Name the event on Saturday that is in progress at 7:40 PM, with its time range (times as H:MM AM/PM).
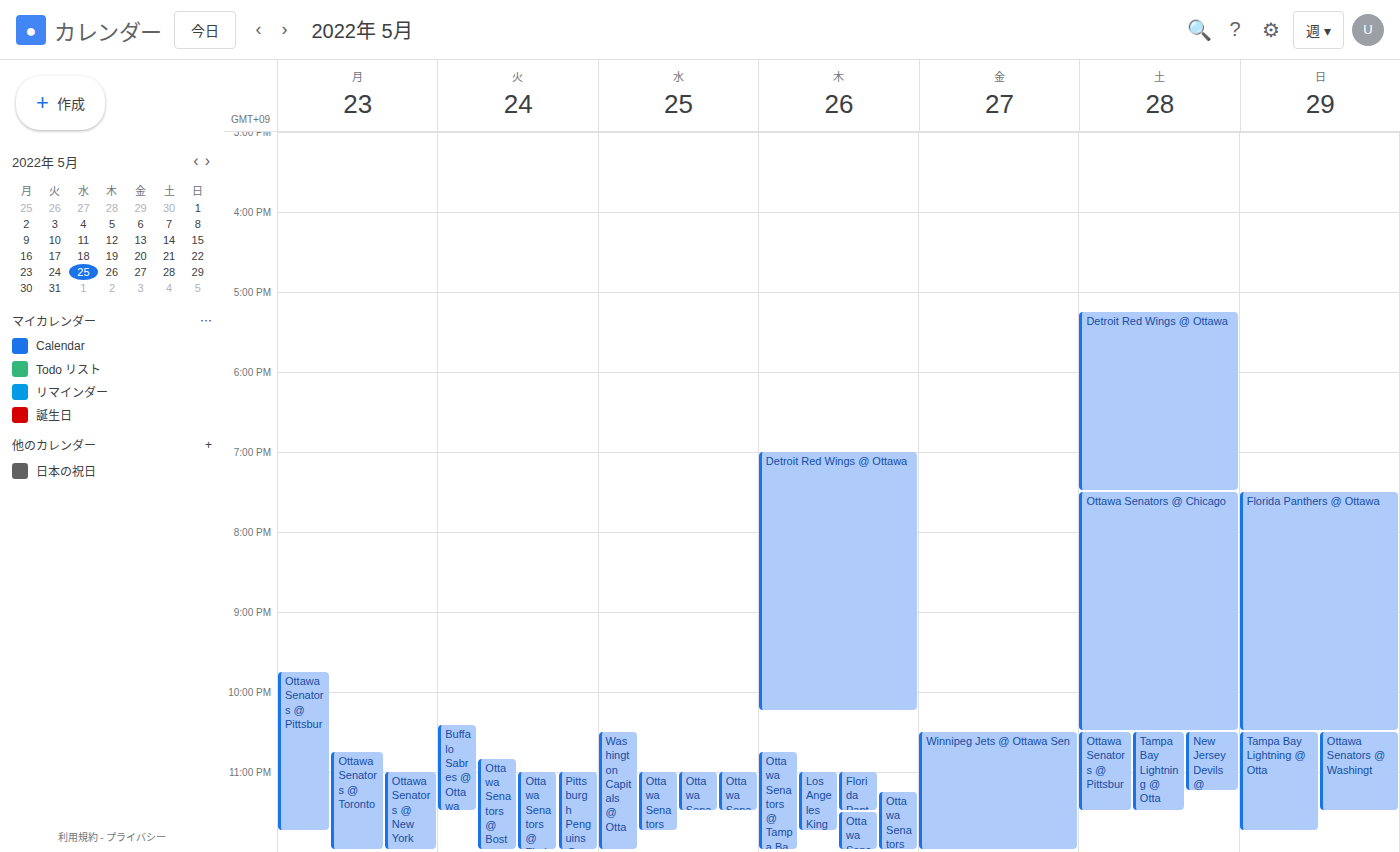
"Ottawa Senators @ Chicago", 7:30 PM to 10:30 PM